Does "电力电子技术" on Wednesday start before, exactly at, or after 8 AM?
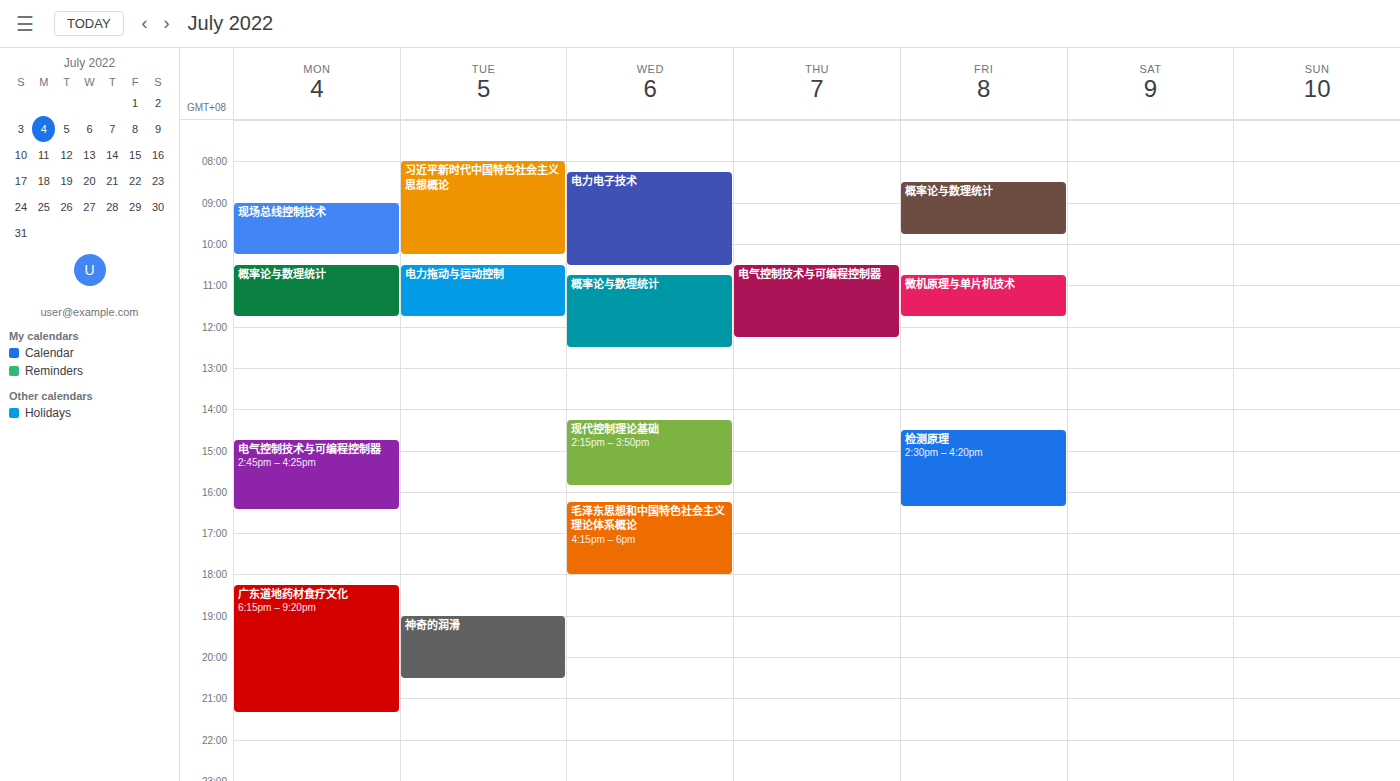
8:15 AM -- after 8 AM, 15 minutes below the 8 AM line.